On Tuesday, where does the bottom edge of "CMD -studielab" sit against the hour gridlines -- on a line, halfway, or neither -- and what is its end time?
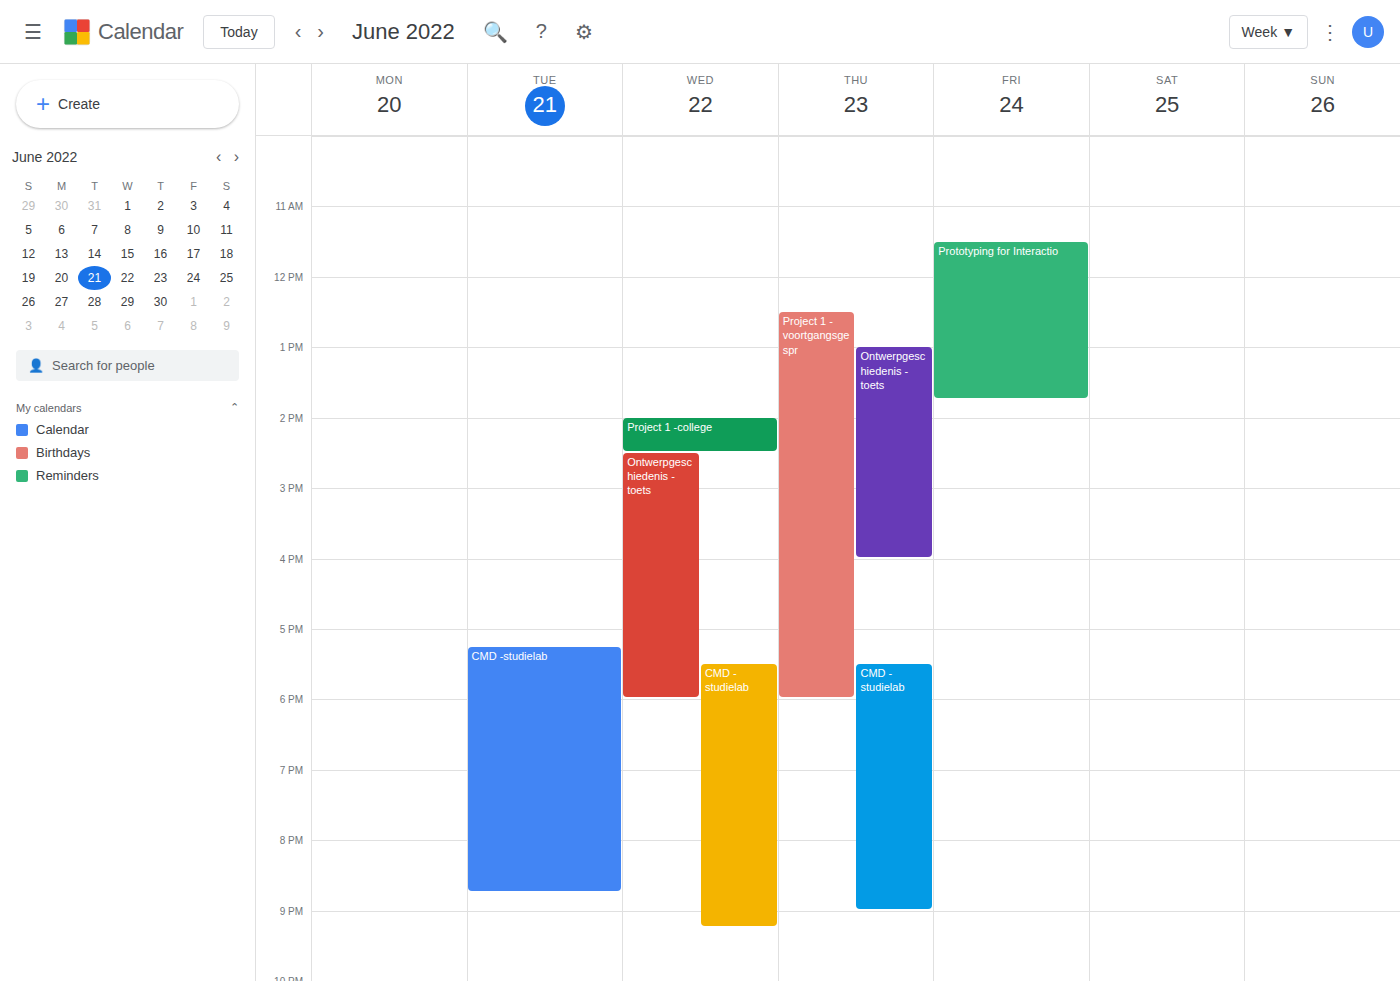
8:45 PM -- neither: three quarters of the way from the 8 PM line to the 9 PM line.